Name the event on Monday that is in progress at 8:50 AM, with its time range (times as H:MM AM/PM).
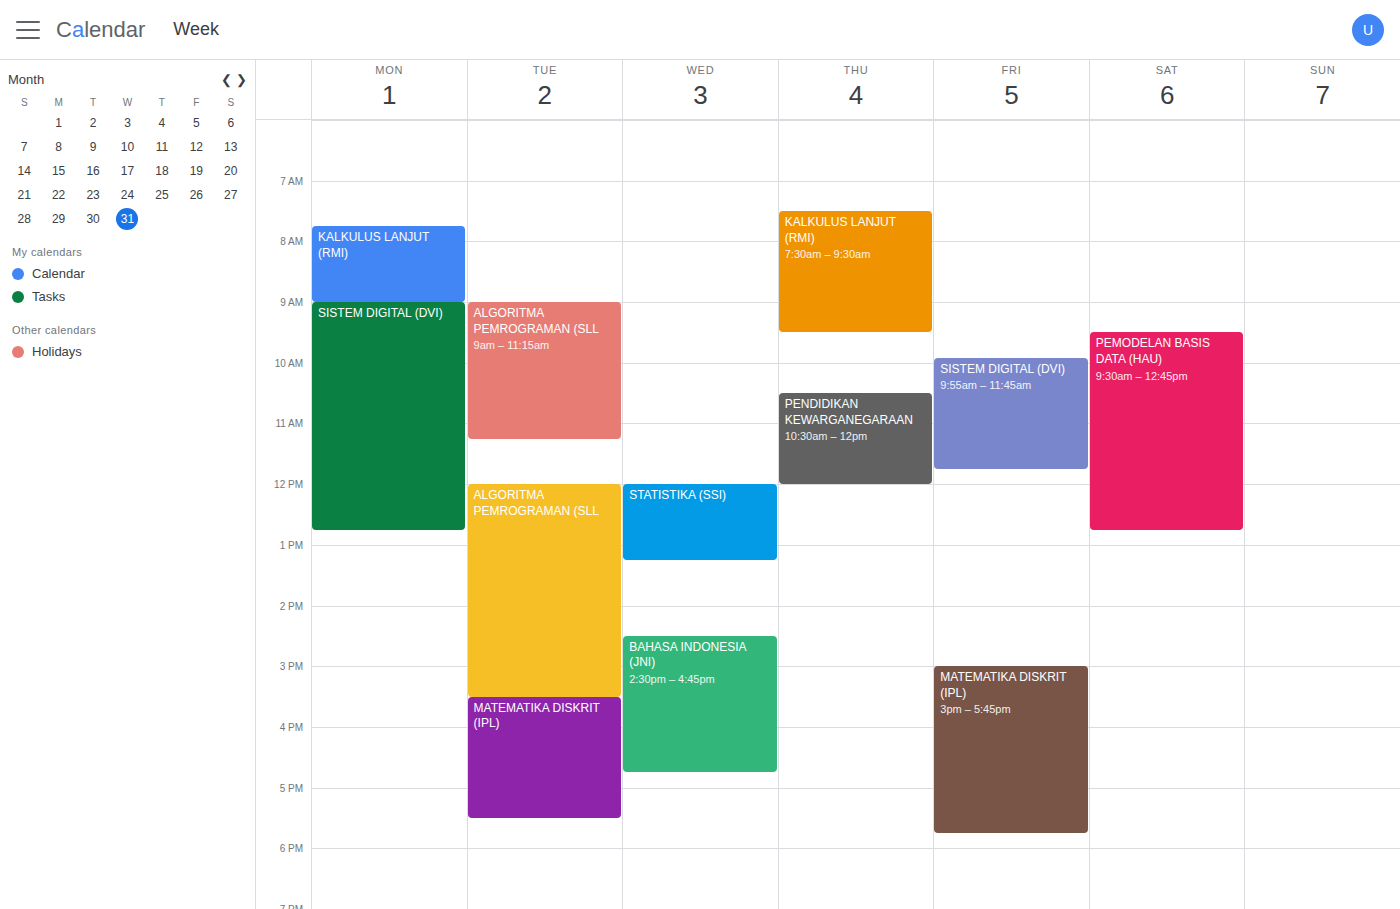
"KALKULUS LANJUT (RMI)", 7:45 AM to 9:00 AM